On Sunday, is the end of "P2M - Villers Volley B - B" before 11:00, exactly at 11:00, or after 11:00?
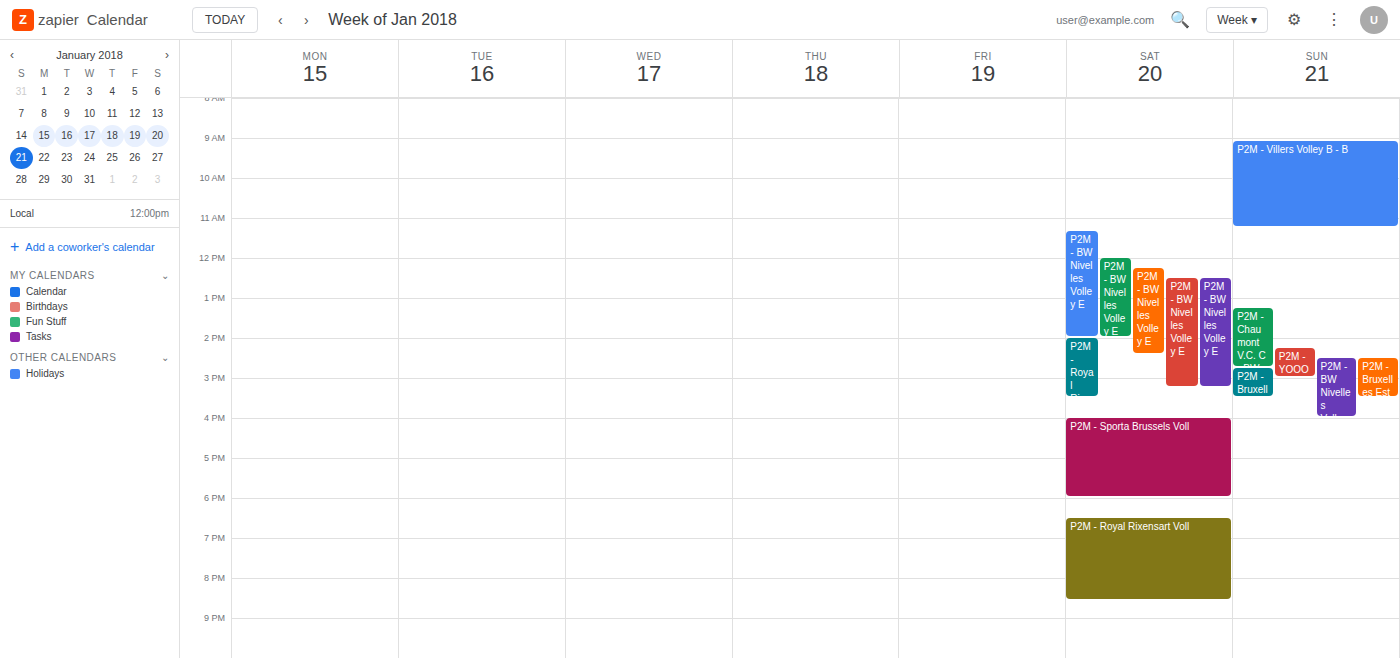
11:15 -- after 11:00, 15 minutes below the 11:00 line.